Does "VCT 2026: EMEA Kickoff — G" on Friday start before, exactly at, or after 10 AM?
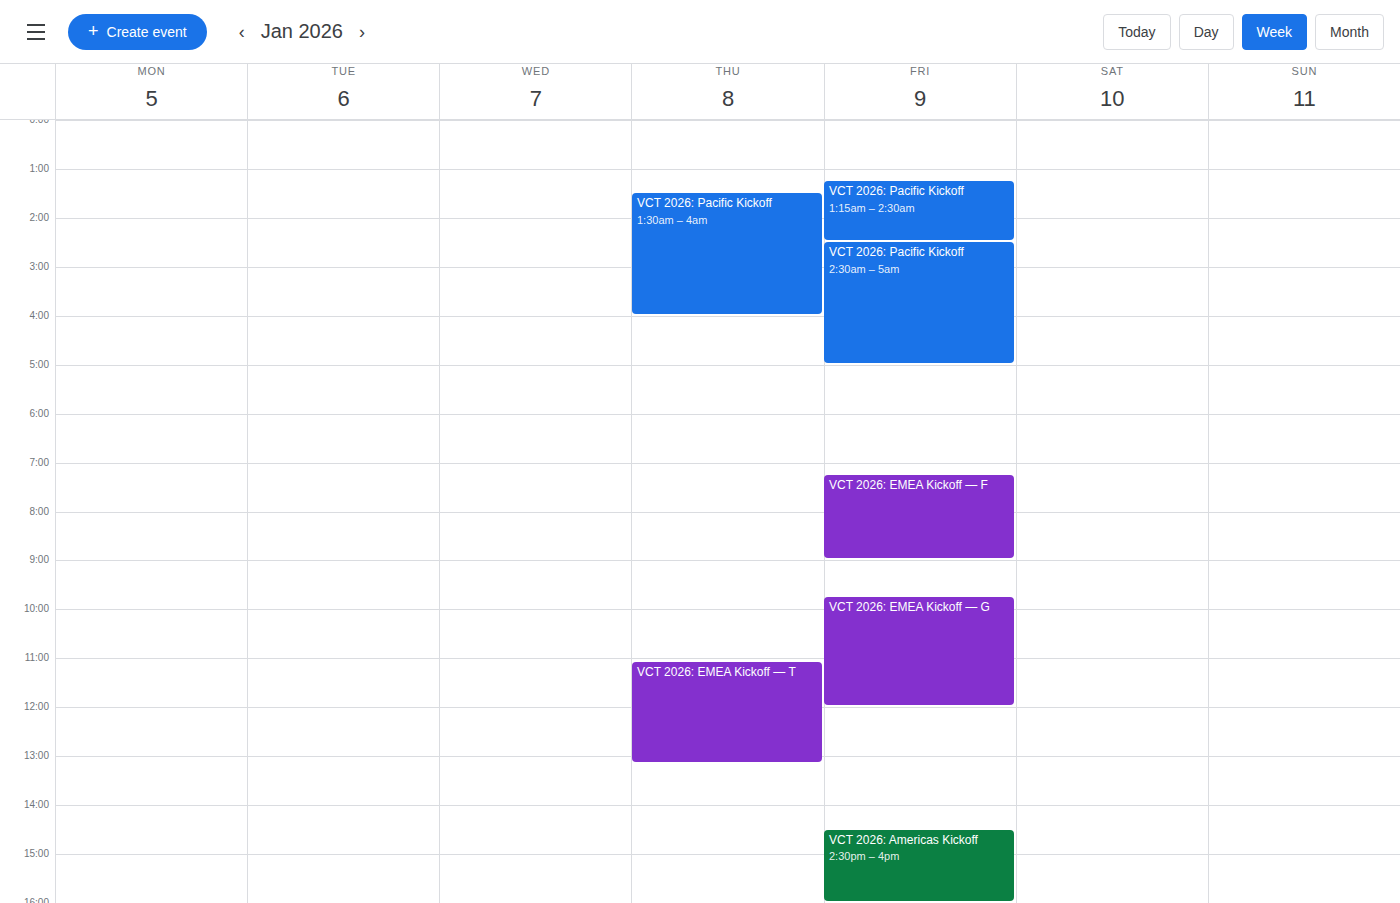
9:45 AM -- before 10 AM, 15 minutes above the 10 AM line.